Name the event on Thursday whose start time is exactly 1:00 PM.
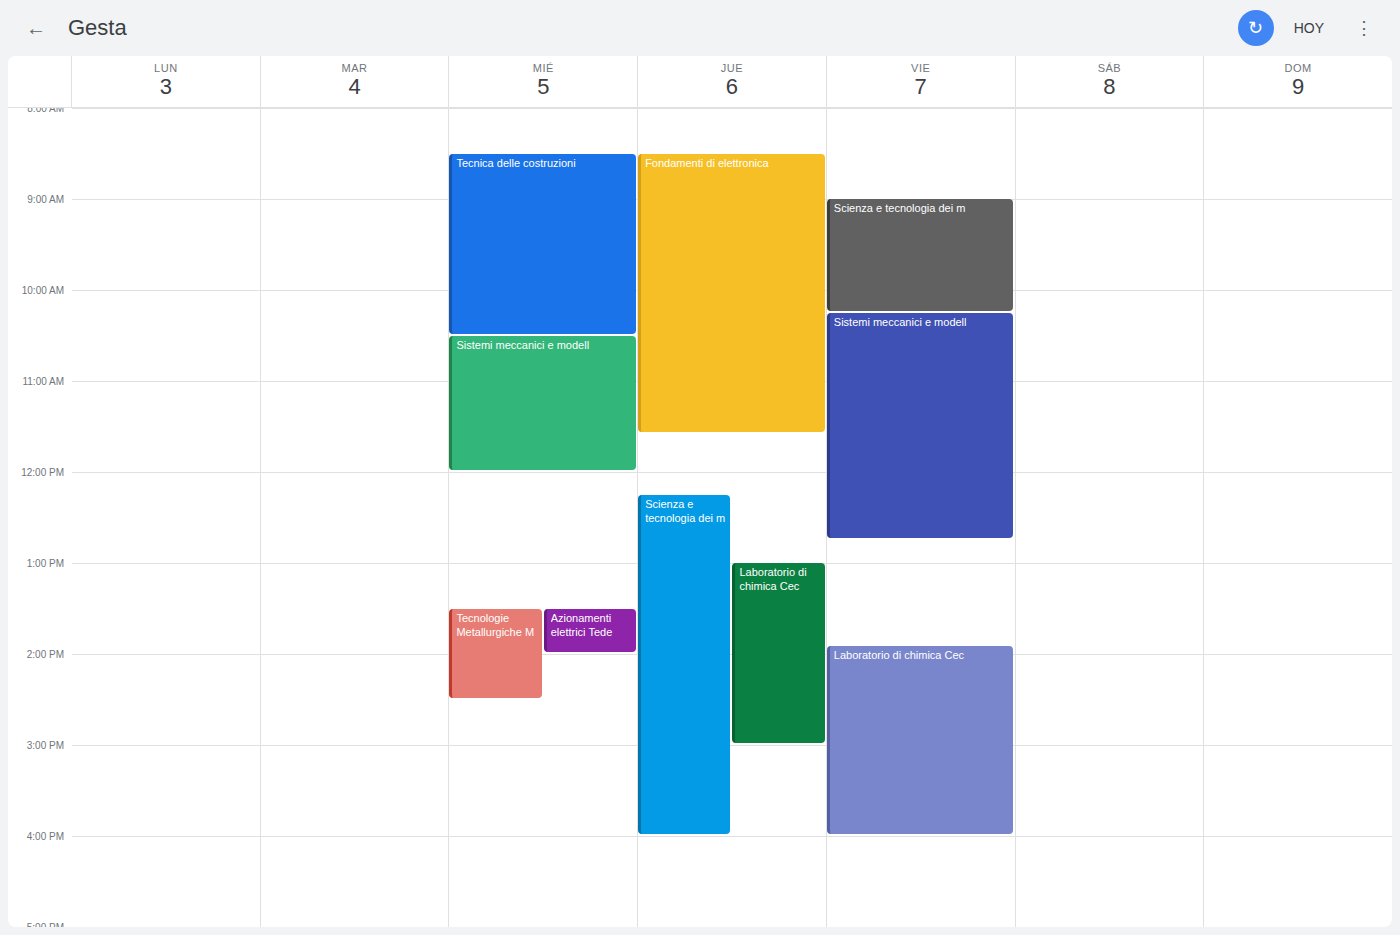
"Laboratorio di chimica Cec"